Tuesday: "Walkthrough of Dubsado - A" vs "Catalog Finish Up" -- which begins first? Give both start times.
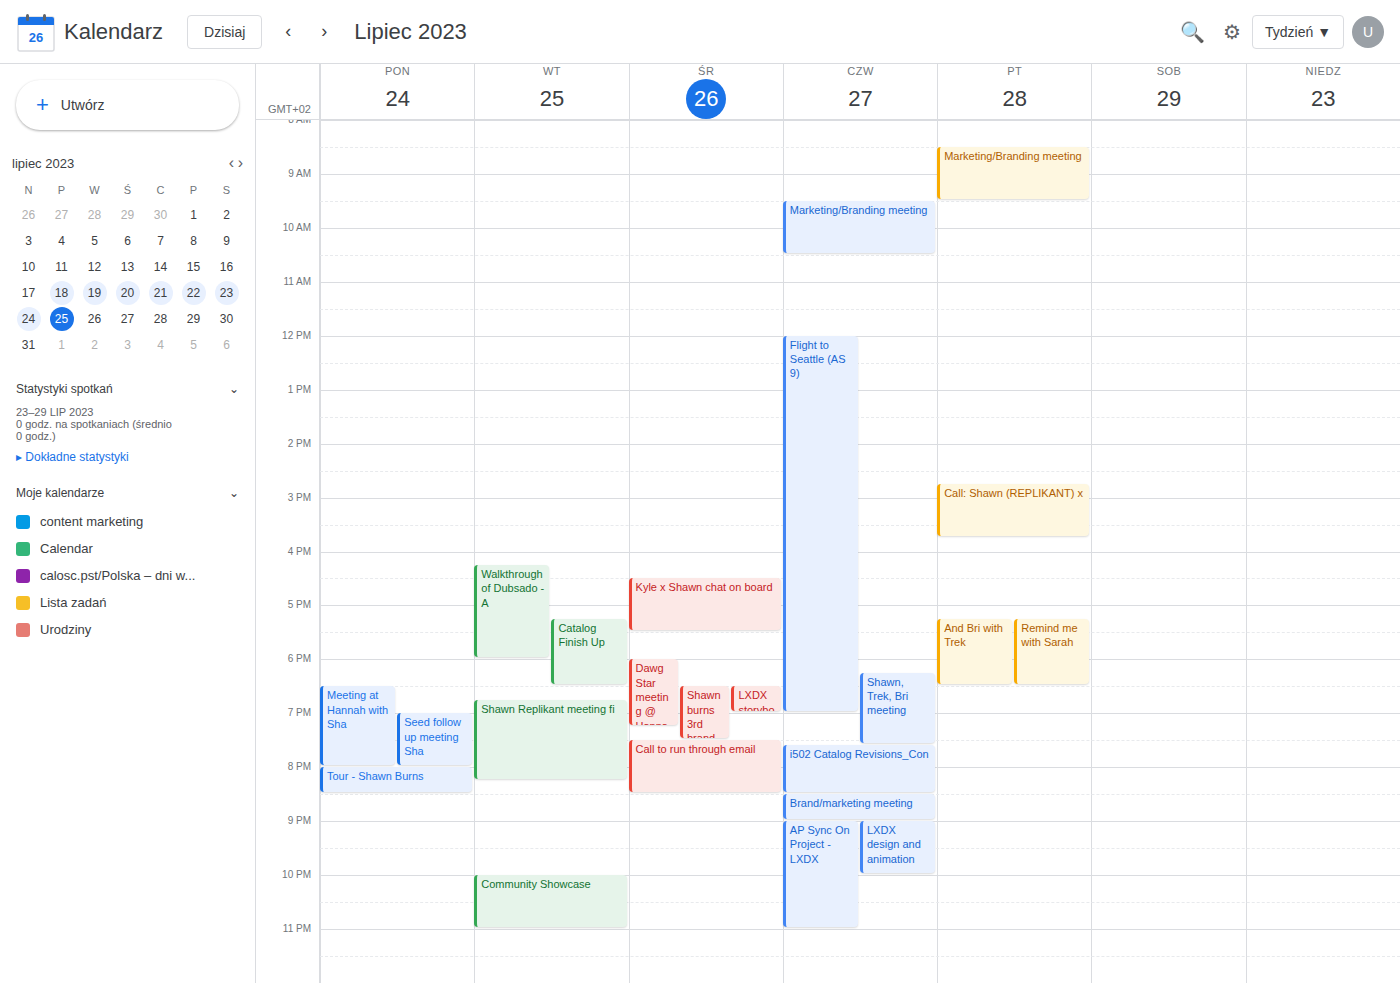
"Walkthrough of Dubsado - A" 4:15 PM; "Catalog Finish Up" 5:15 PM.